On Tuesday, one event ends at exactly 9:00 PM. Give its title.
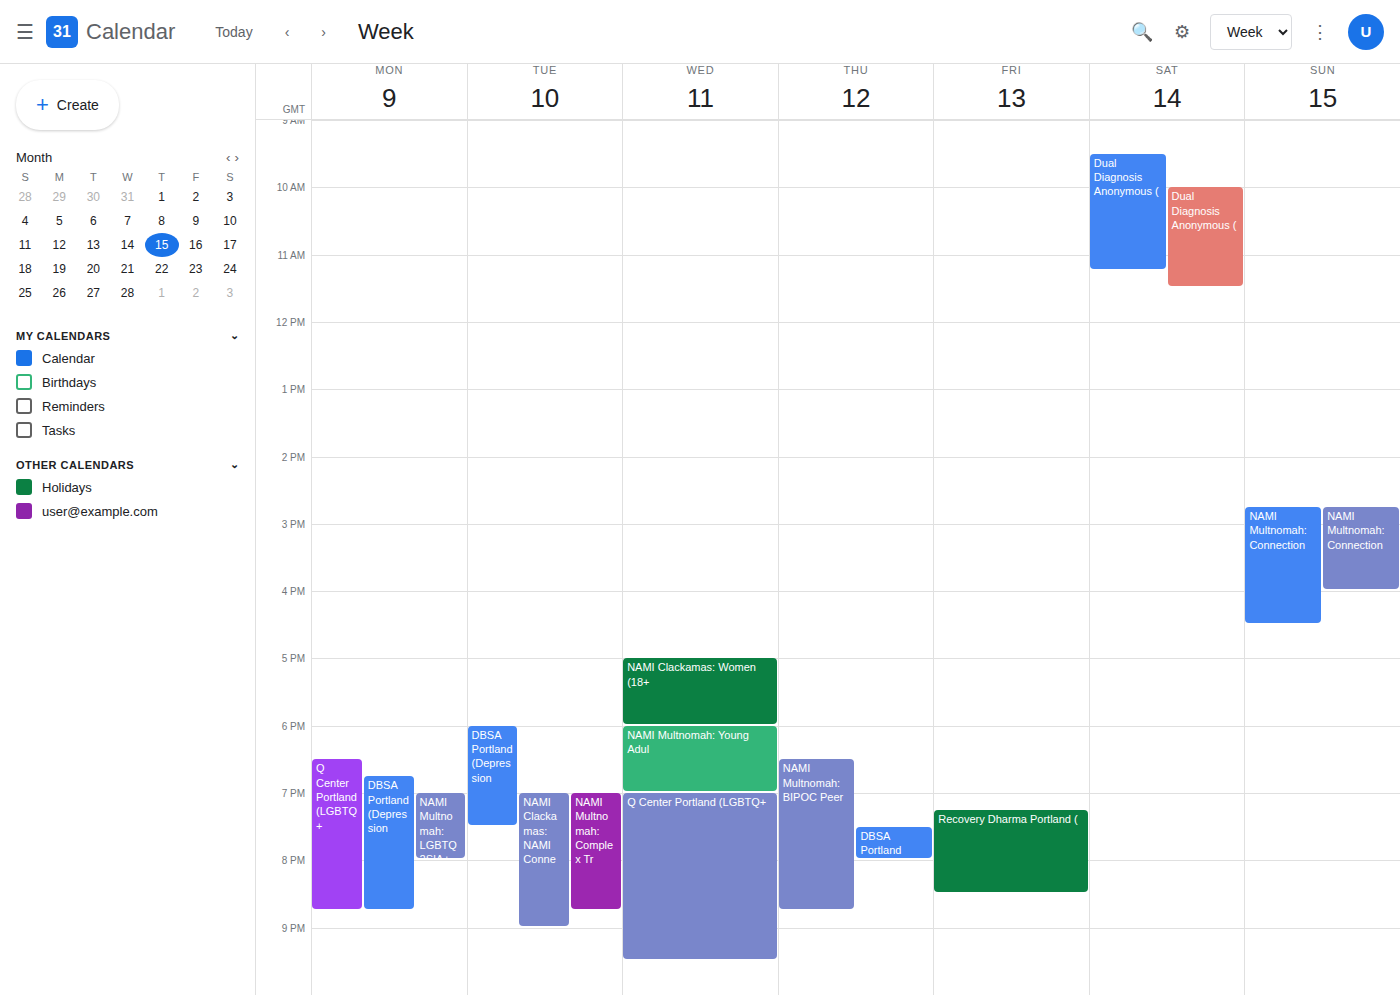
"NAMI Clackamas: NAMI Conne"